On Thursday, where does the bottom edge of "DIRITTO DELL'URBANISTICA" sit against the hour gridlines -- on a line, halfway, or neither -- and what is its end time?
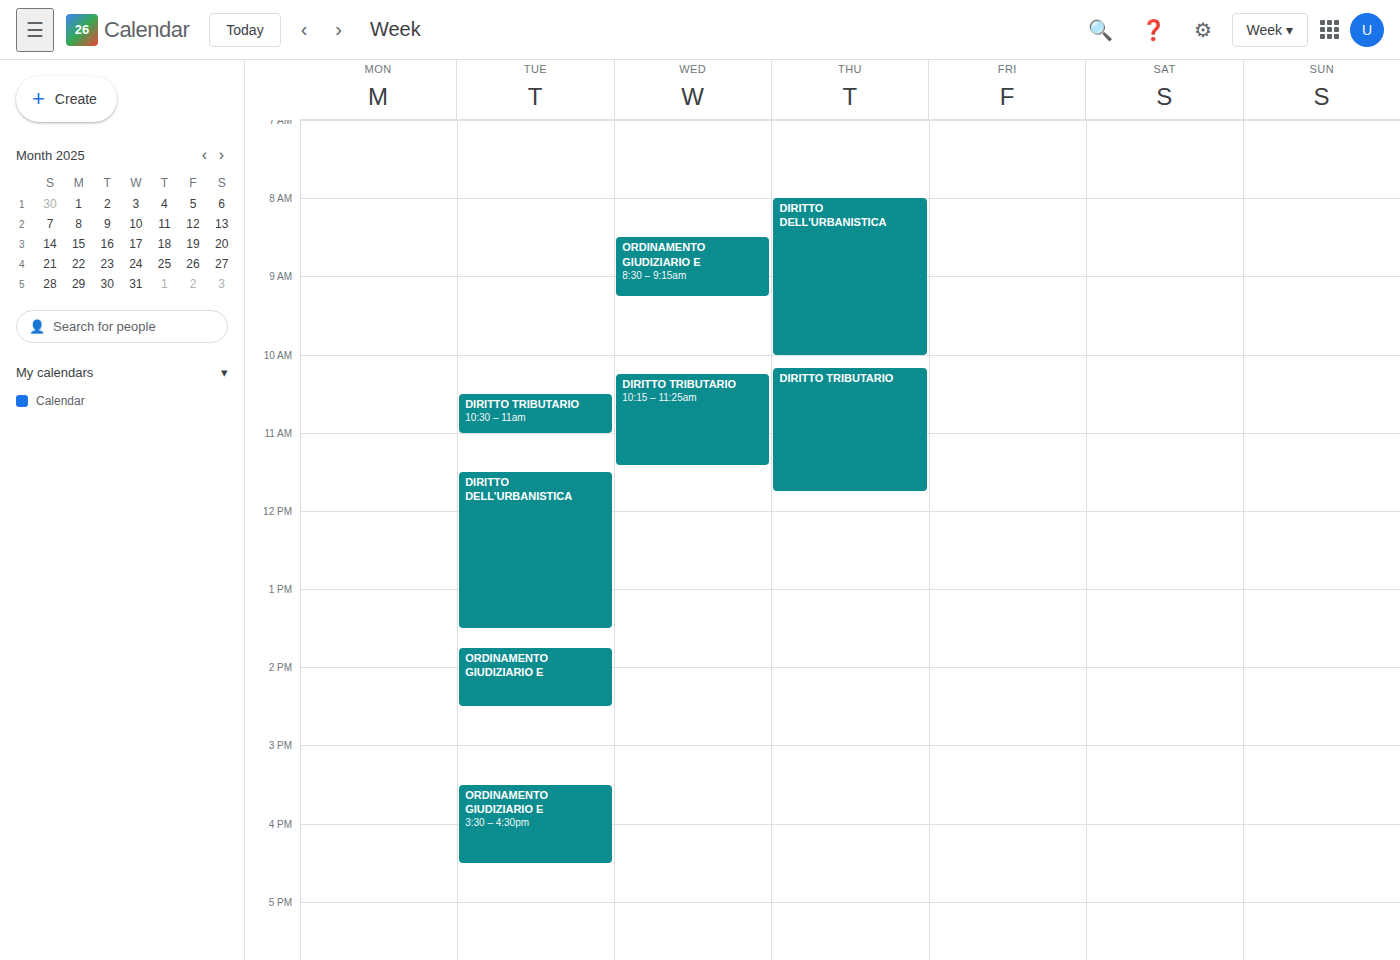
10:00 AM -- exactly on the 10 AM line.